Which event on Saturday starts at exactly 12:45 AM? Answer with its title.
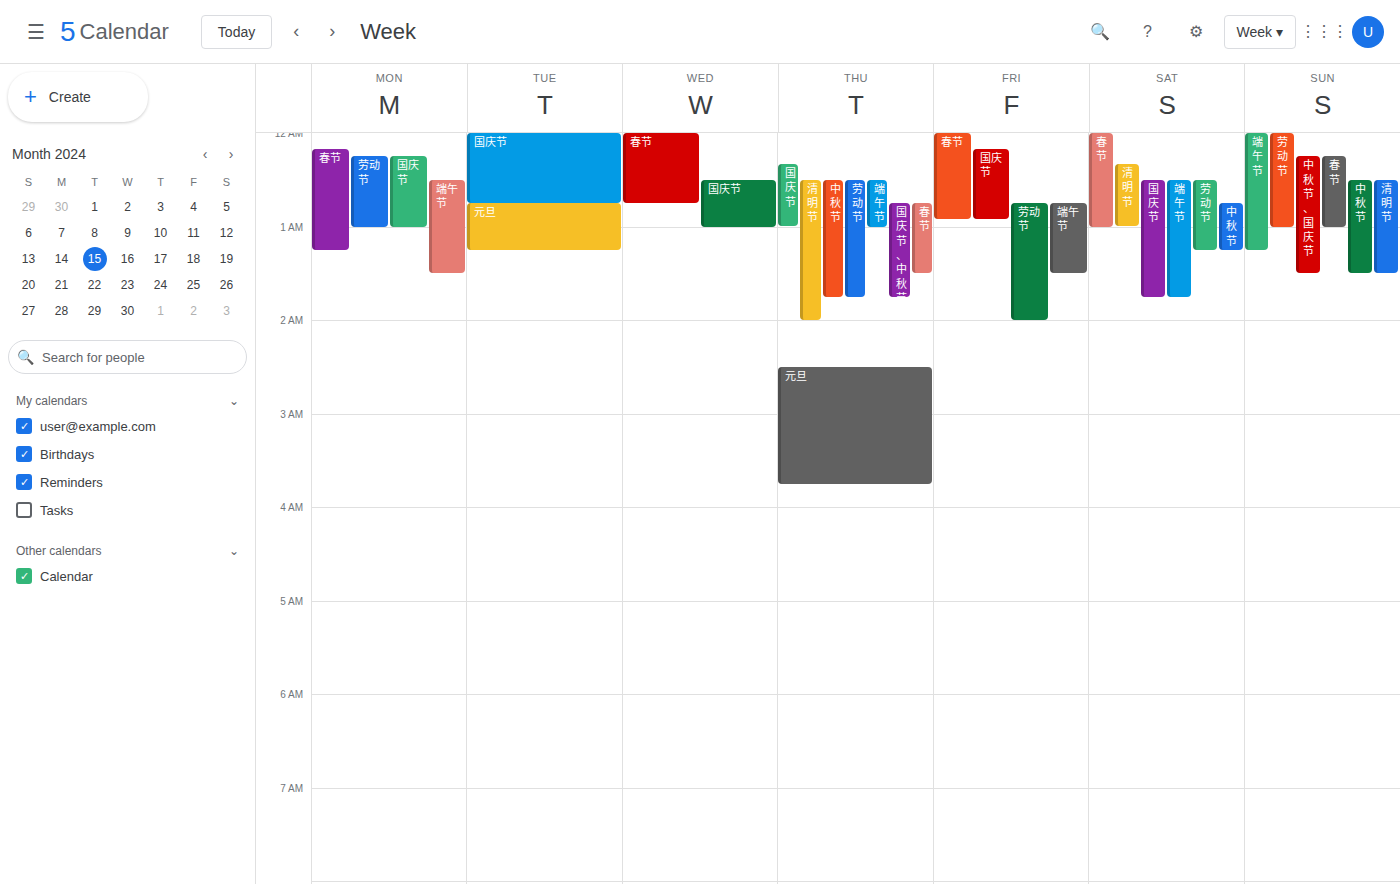
"中秋节"